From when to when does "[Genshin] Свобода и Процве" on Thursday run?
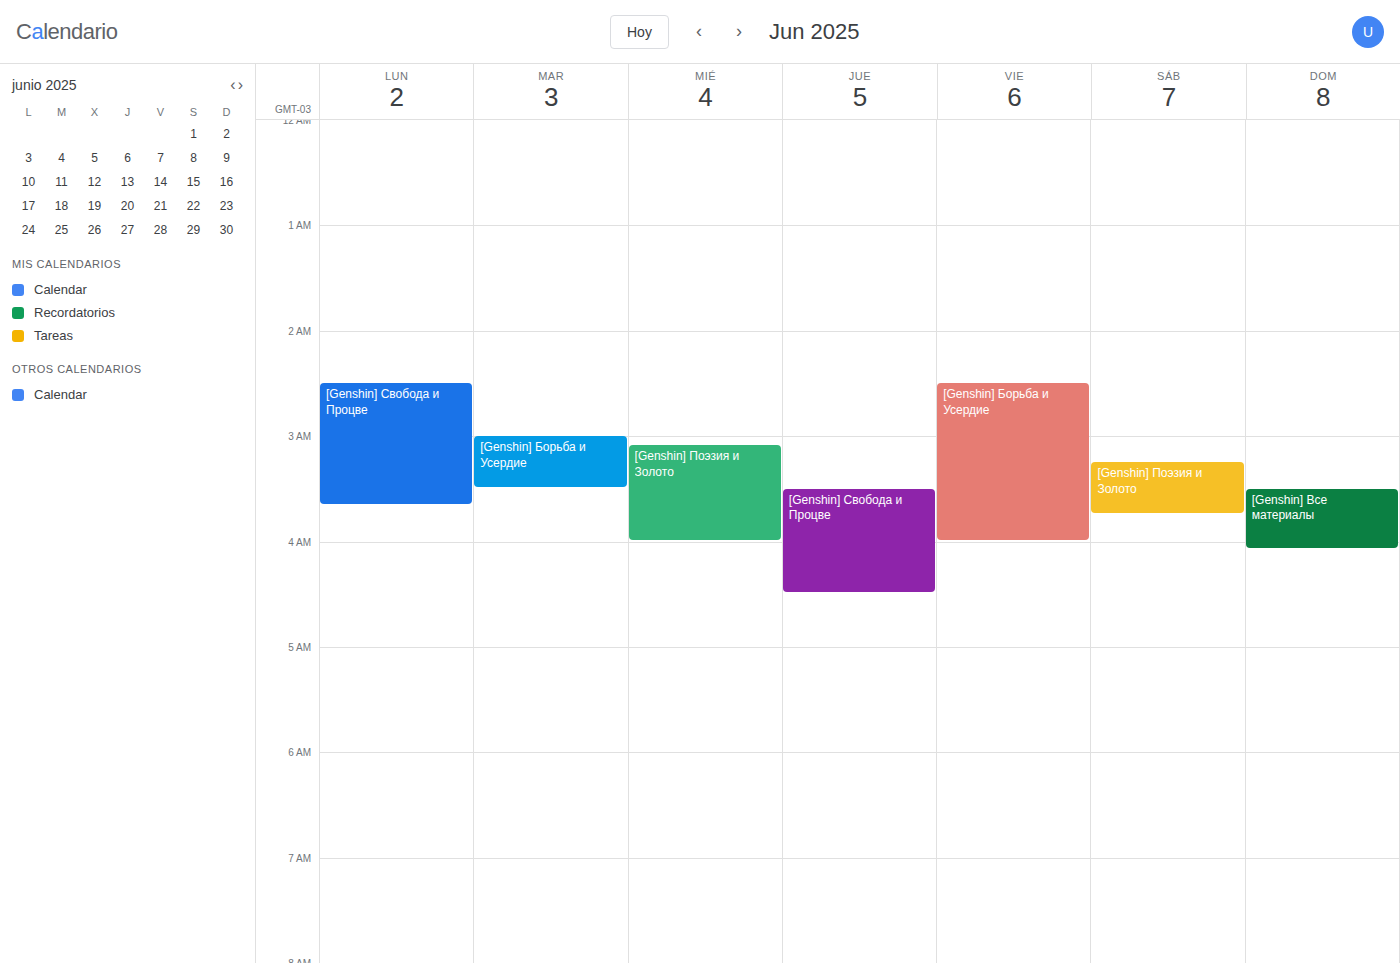
3:30 AM to 4:30 AM